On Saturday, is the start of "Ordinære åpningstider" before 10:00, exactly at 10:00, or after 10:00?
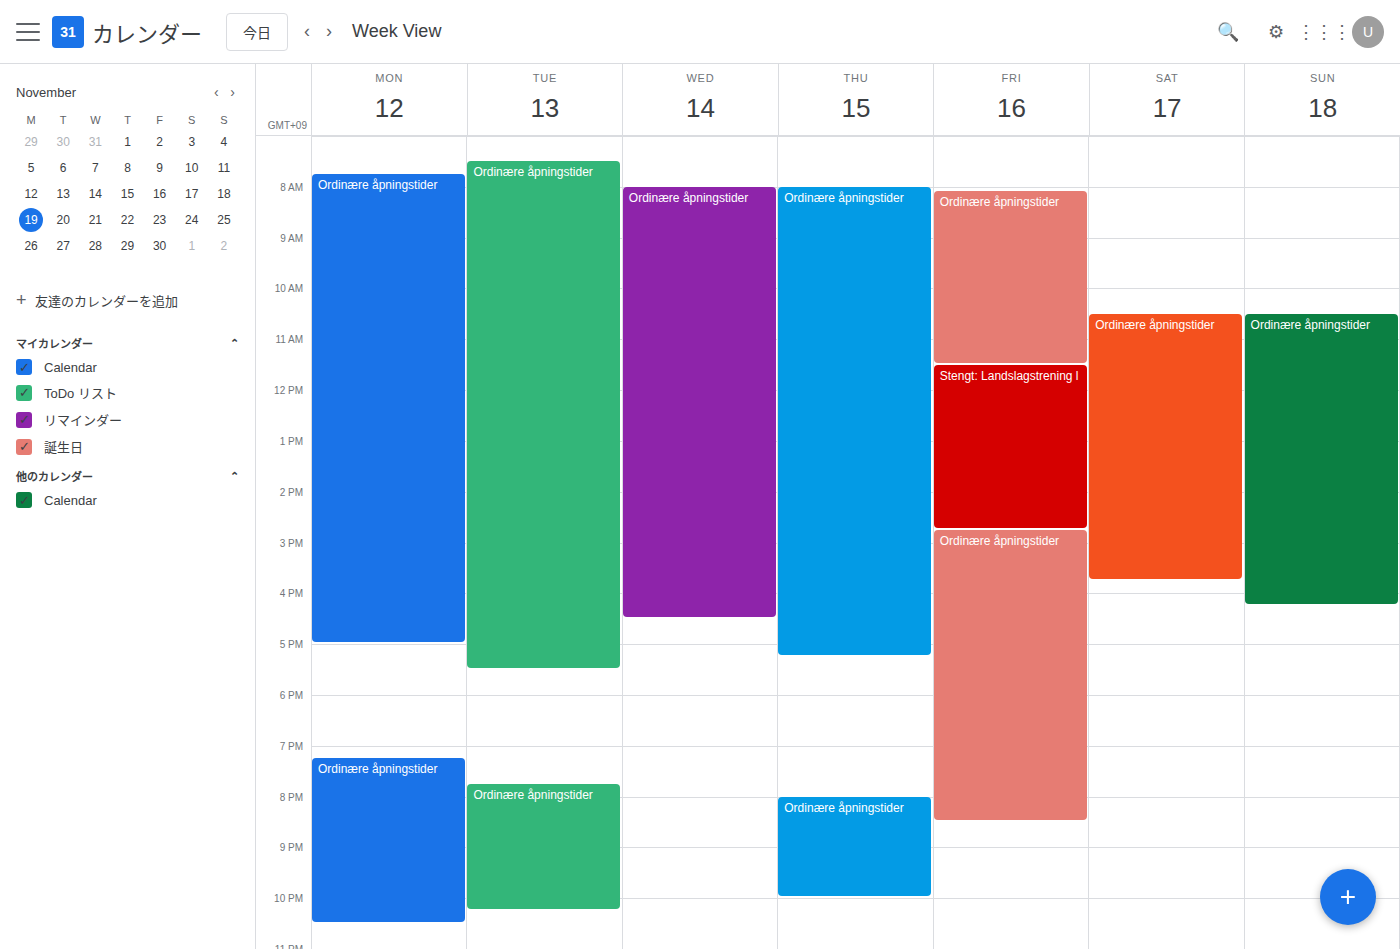
10:30 -- after 10:00, 30 minutes below the 10:00 line.